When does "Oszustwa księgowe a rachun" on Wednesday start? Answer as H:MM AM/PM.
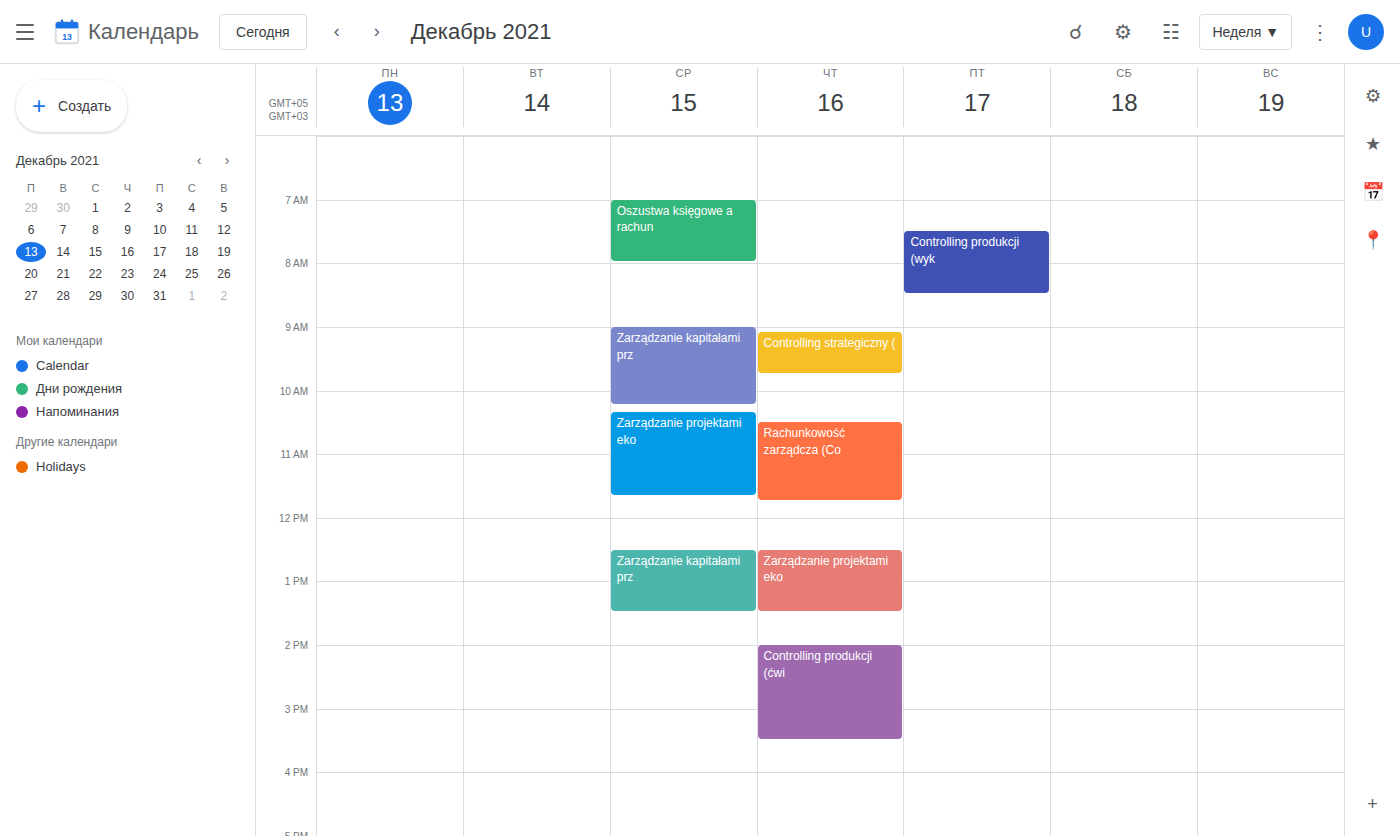
7:00 AM